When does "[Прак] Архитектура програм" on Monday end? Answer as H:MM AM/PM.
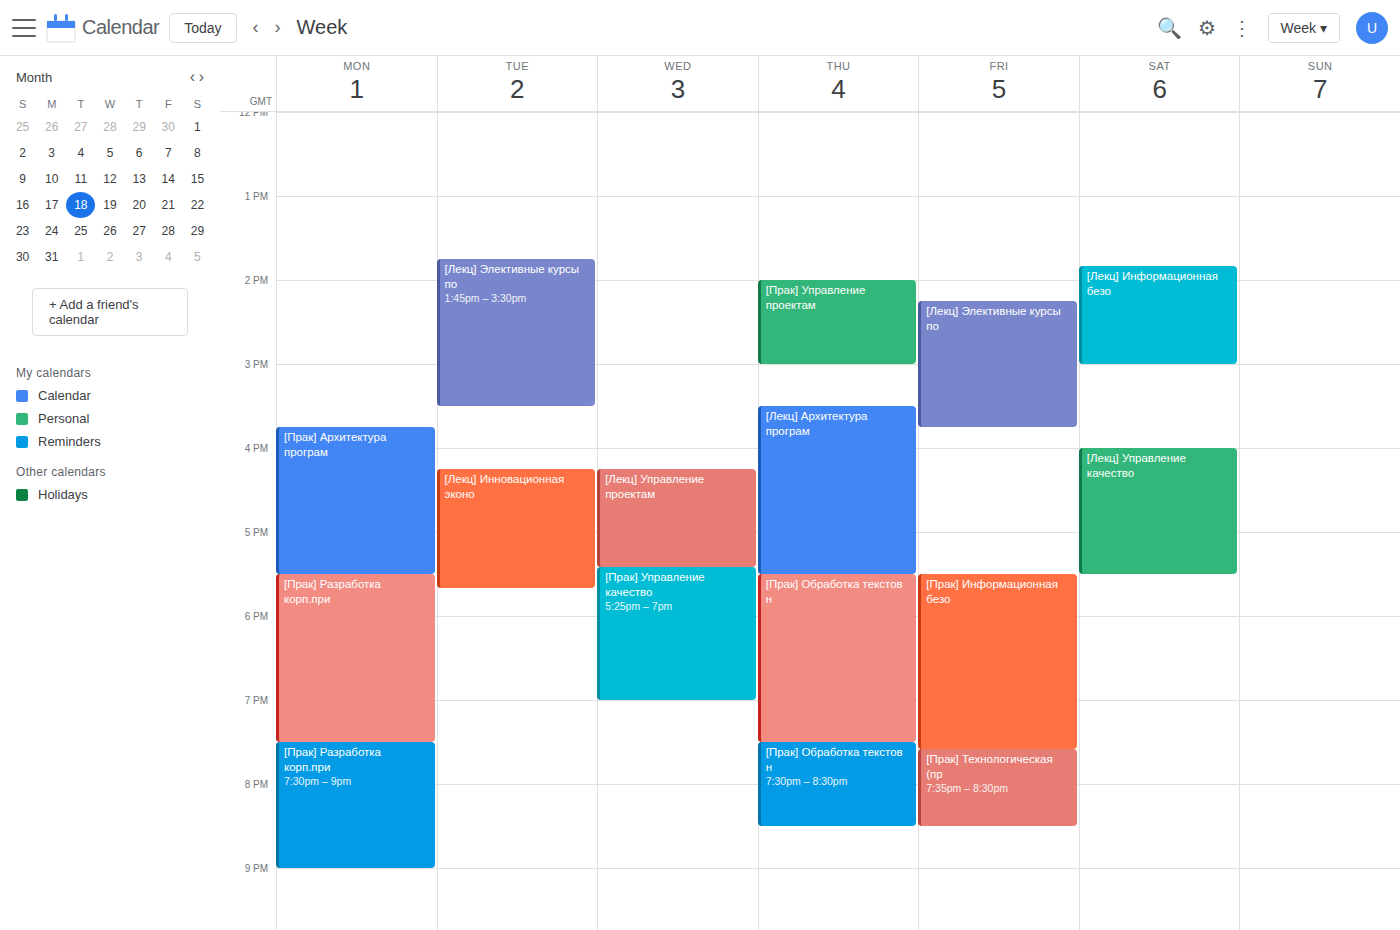
5:30 PM